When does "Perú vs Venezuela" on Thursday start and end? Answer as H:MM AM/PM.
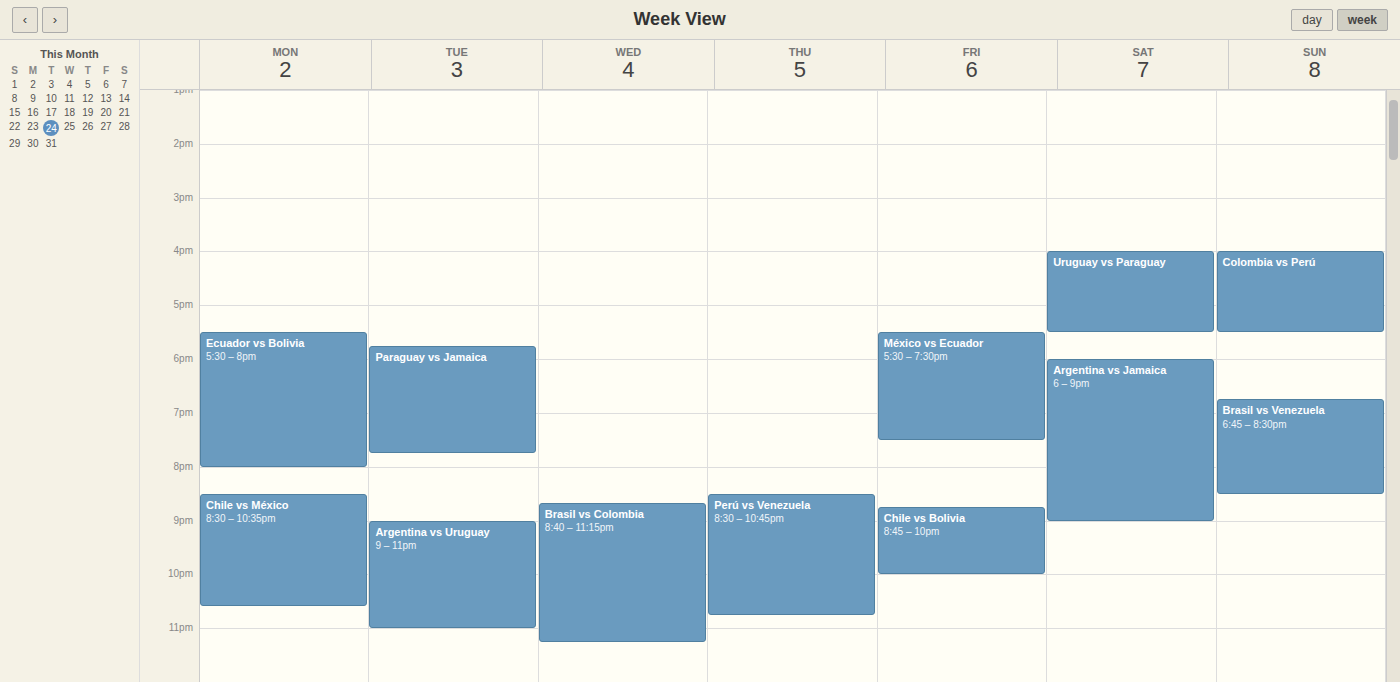
8:30 PM to 10:45 PM